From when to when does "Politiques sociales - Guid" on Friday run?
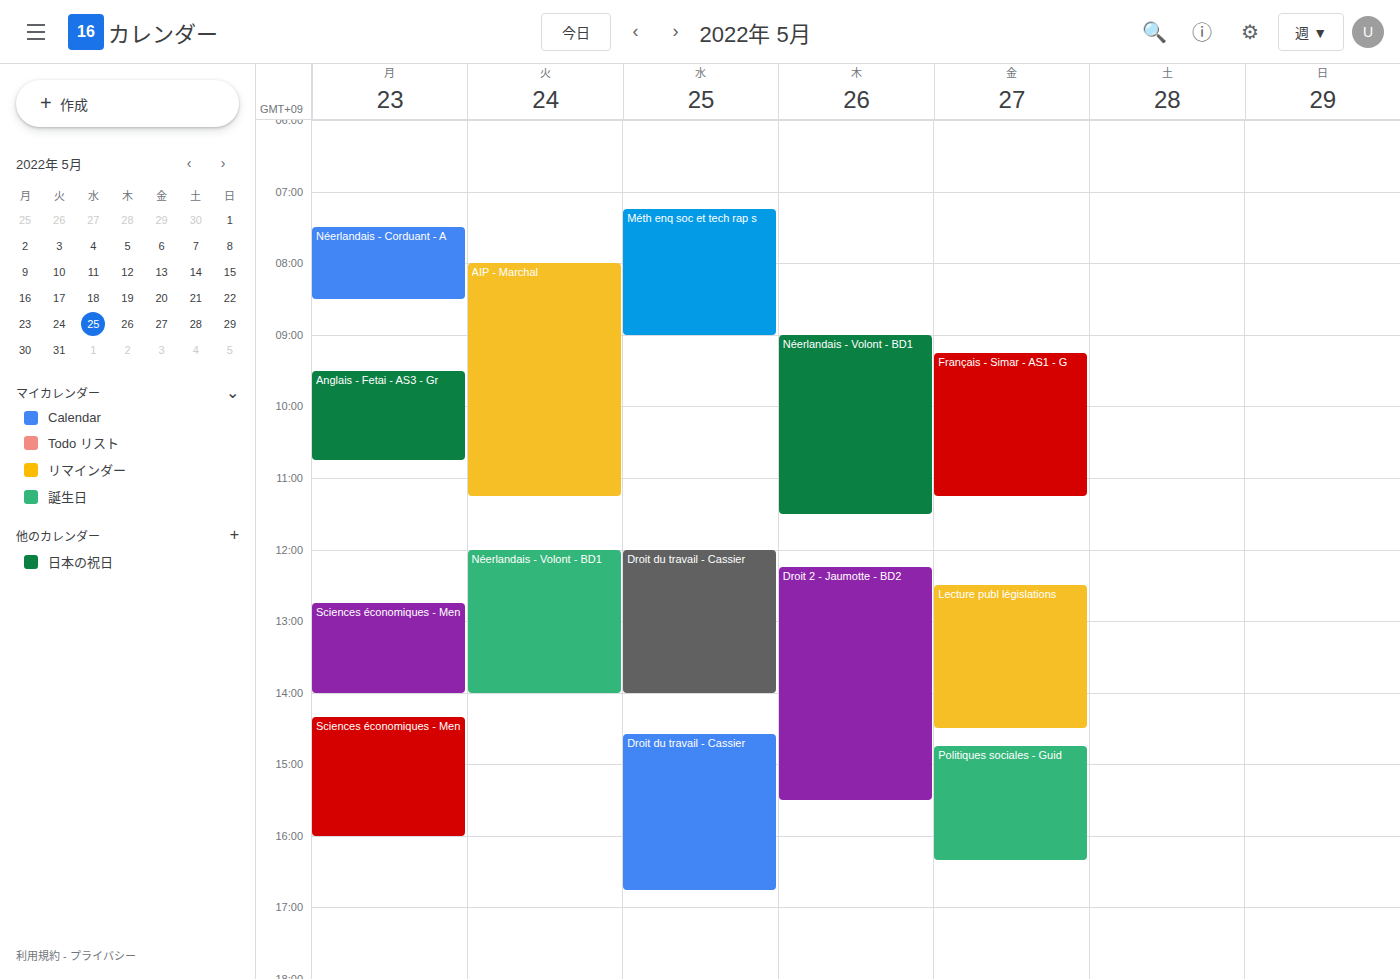
14:45 to 16:20